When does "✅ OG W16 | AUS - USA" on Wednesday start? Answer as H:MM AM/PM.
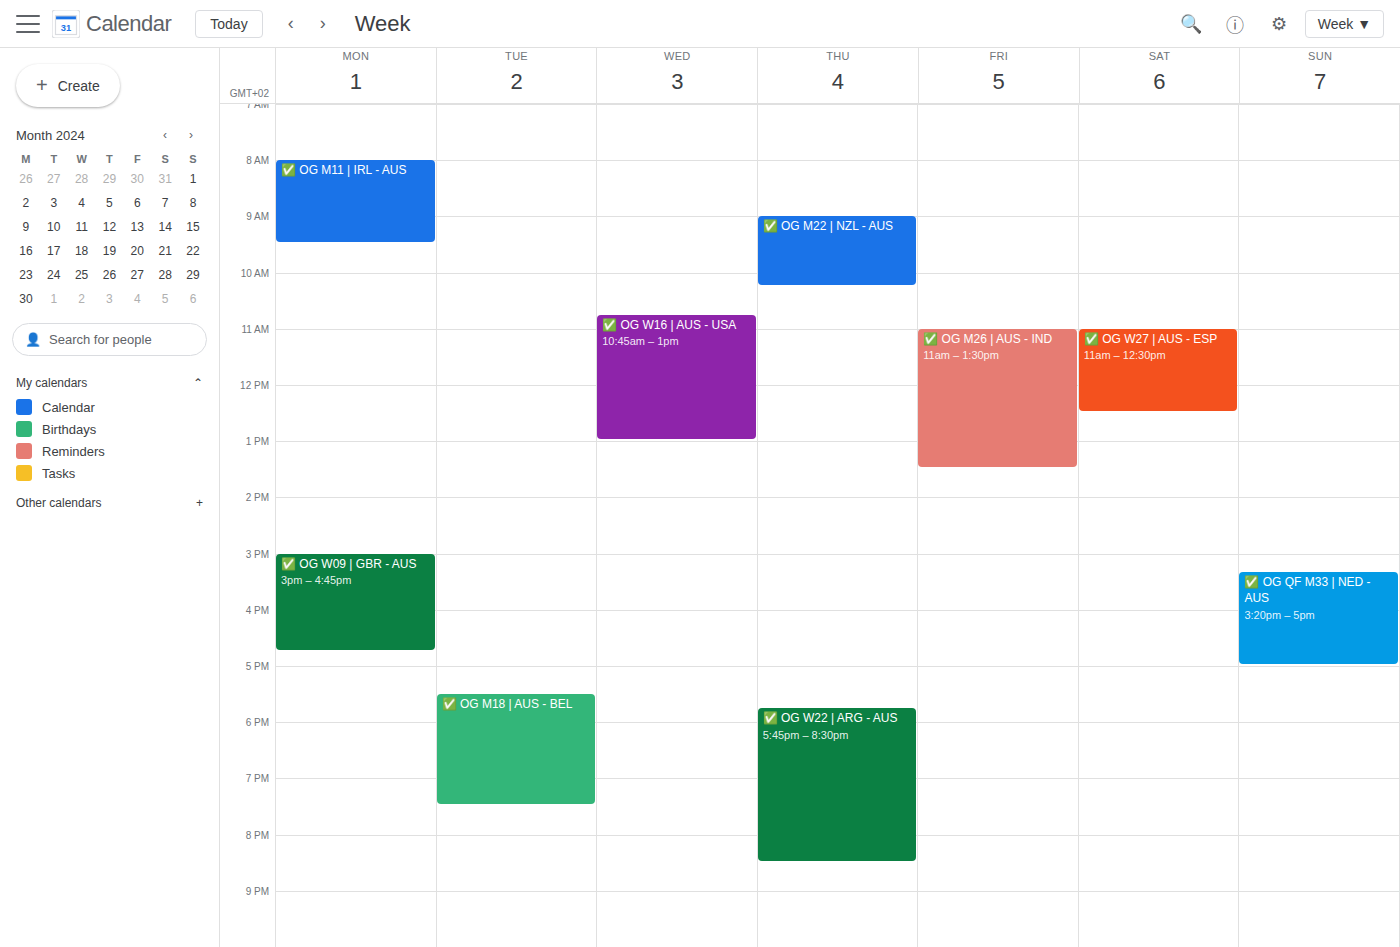
10:45 AM